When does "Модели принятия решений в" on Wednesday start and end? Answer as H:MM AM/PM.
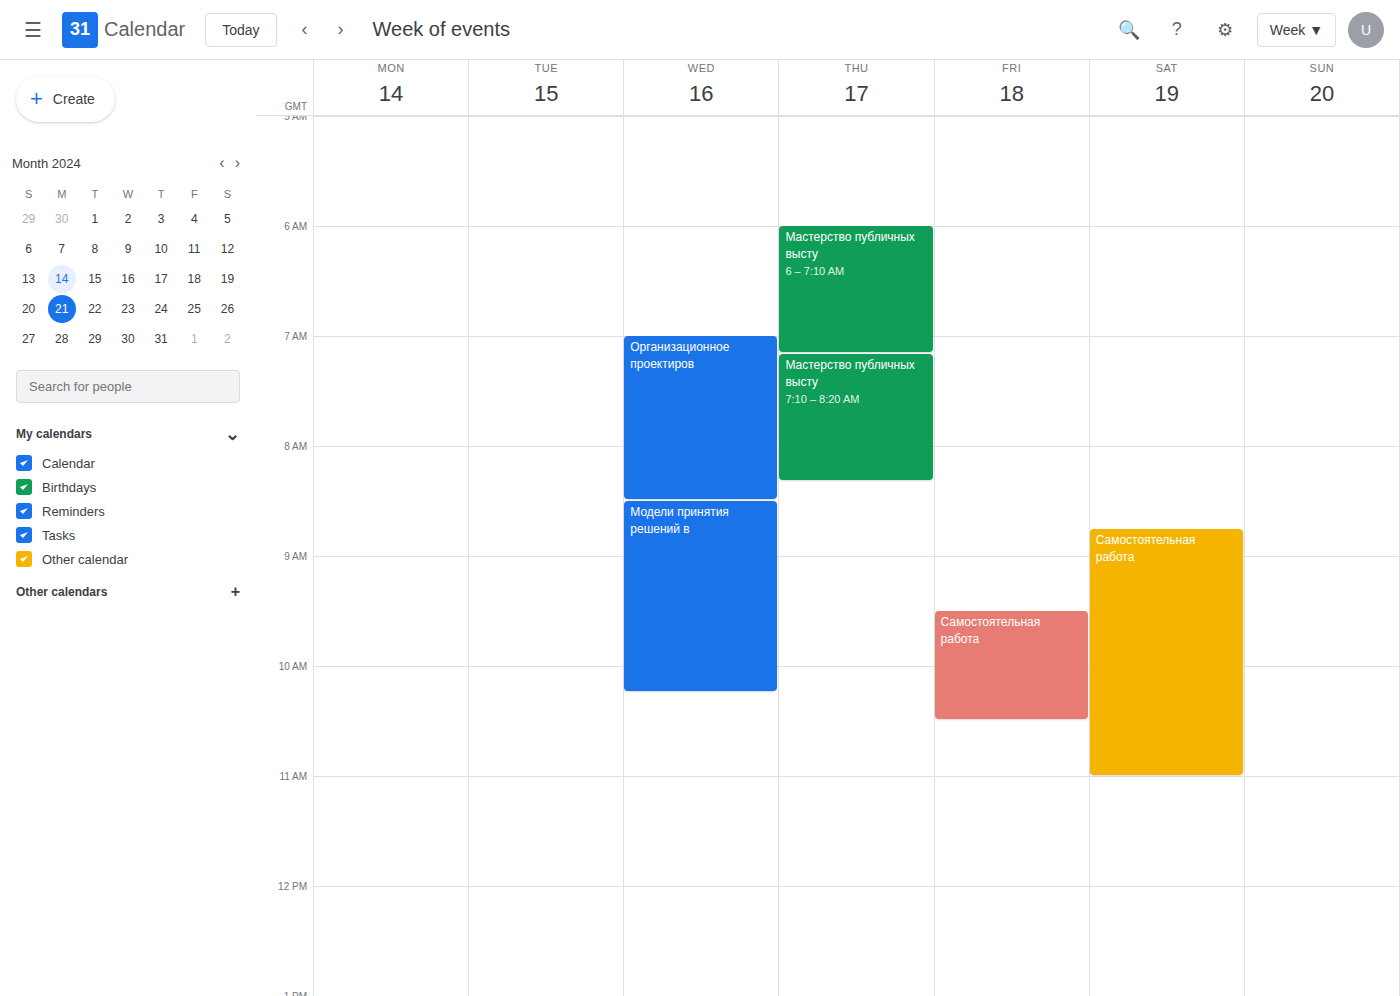
8:30 AM to 10:15 AM